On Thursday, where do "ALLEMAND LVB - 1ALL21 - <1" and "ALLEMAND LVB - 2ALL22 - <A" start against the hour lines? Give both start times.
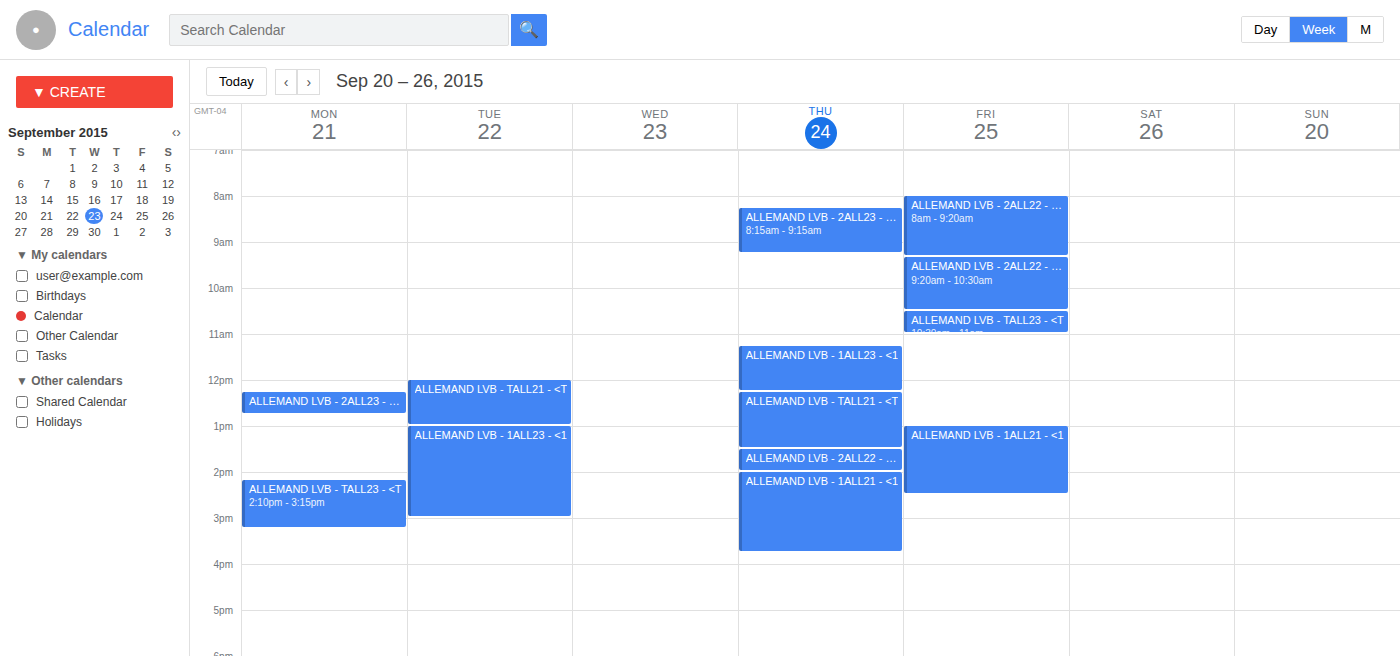
"ALLEMAND LVB - 1ALL21 - <1": 2:00 PM, exactly on the 2 PM line. "ALLEMAND LVB - 2ALL22 - <A": 1:30 PM, halfway between the 1 PM and 2 PM lines.